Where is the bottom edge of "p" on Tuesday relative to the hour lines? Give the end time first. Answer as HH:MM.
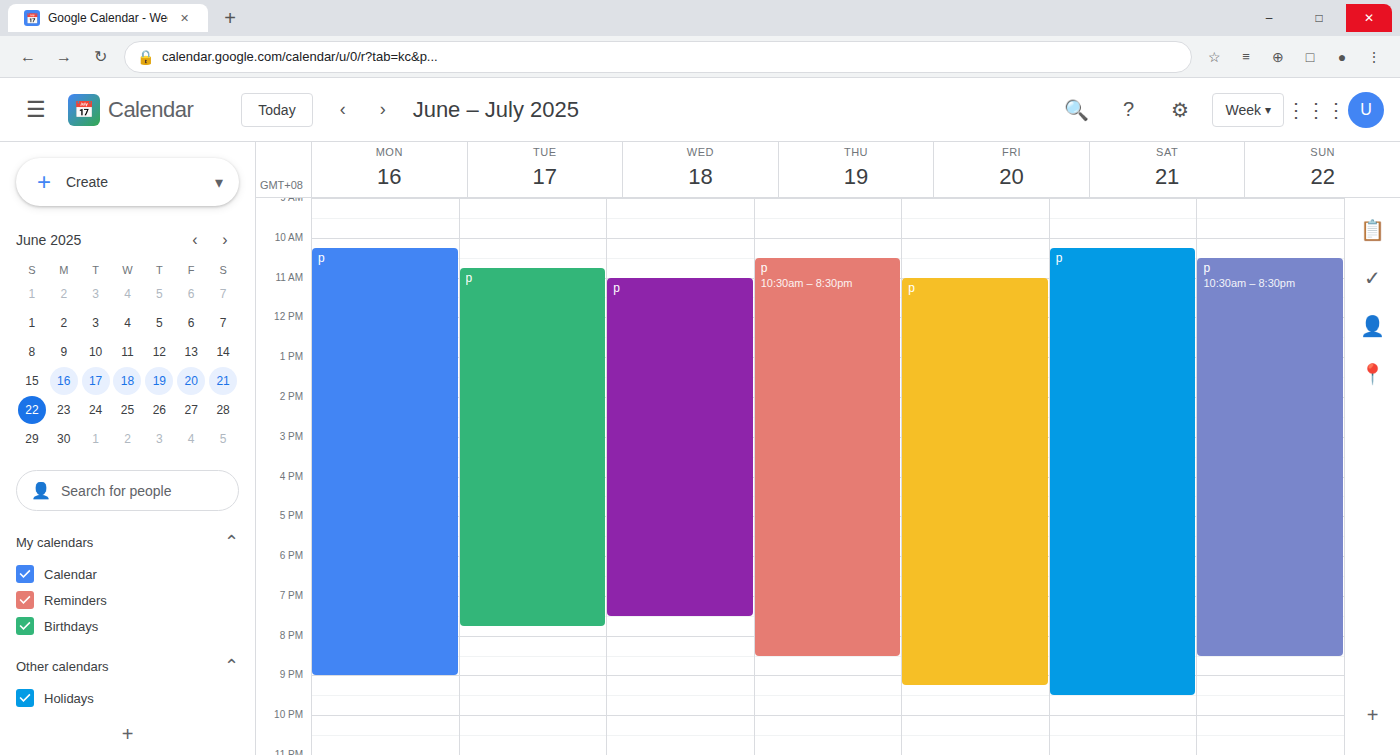
19:45 -- neither: three quarters of the way from the 19:00 line to the 20:00 line.